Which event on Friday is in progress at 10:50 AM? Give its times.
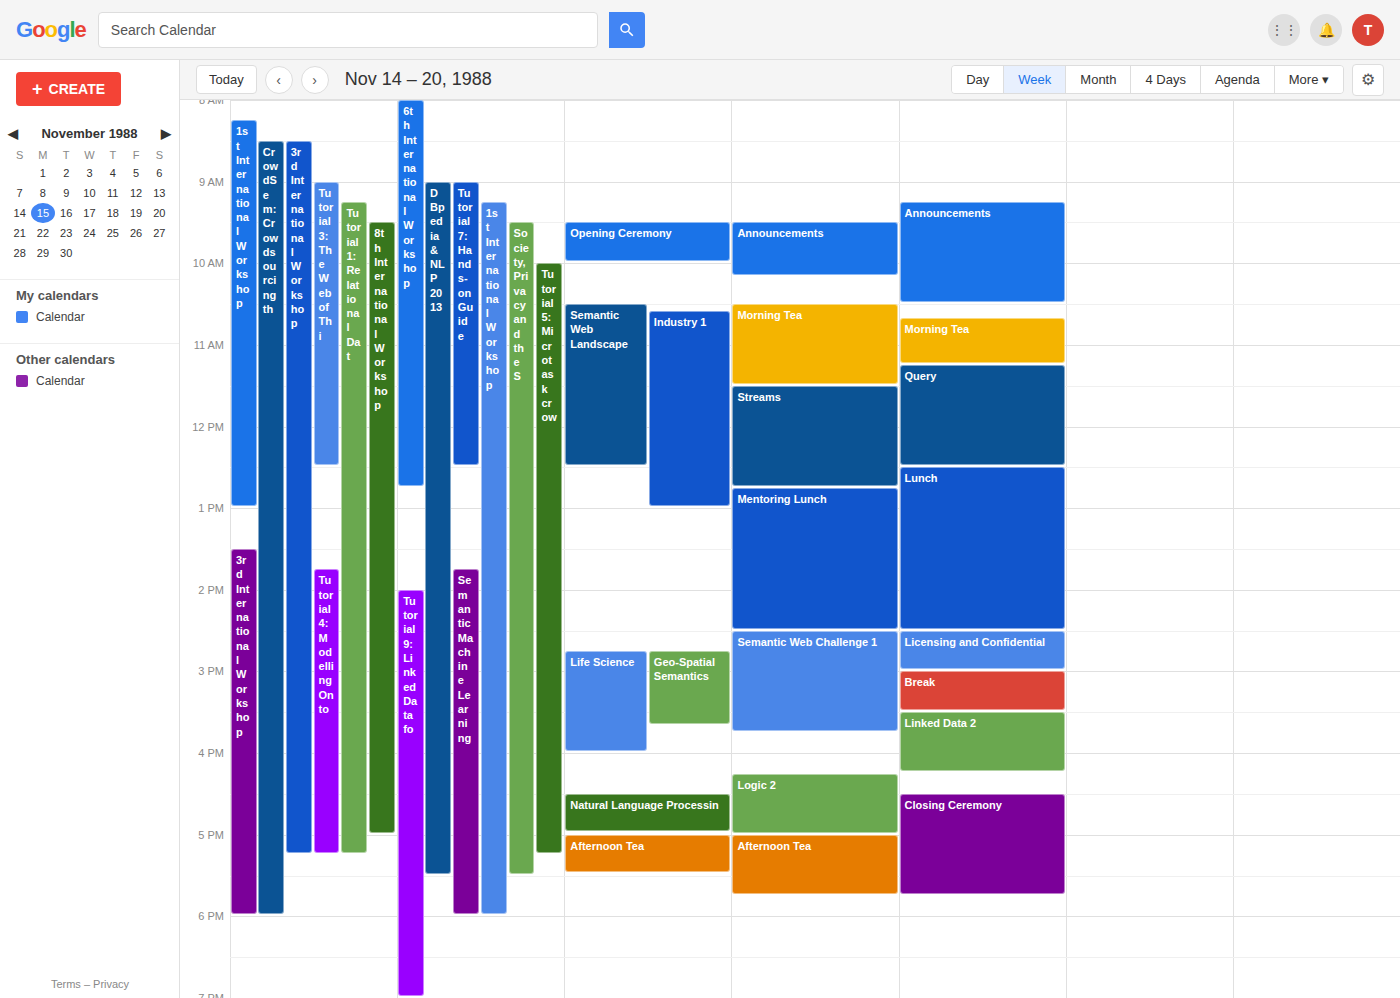
"Morning Tea", 10:40 AM to 11:15 AM